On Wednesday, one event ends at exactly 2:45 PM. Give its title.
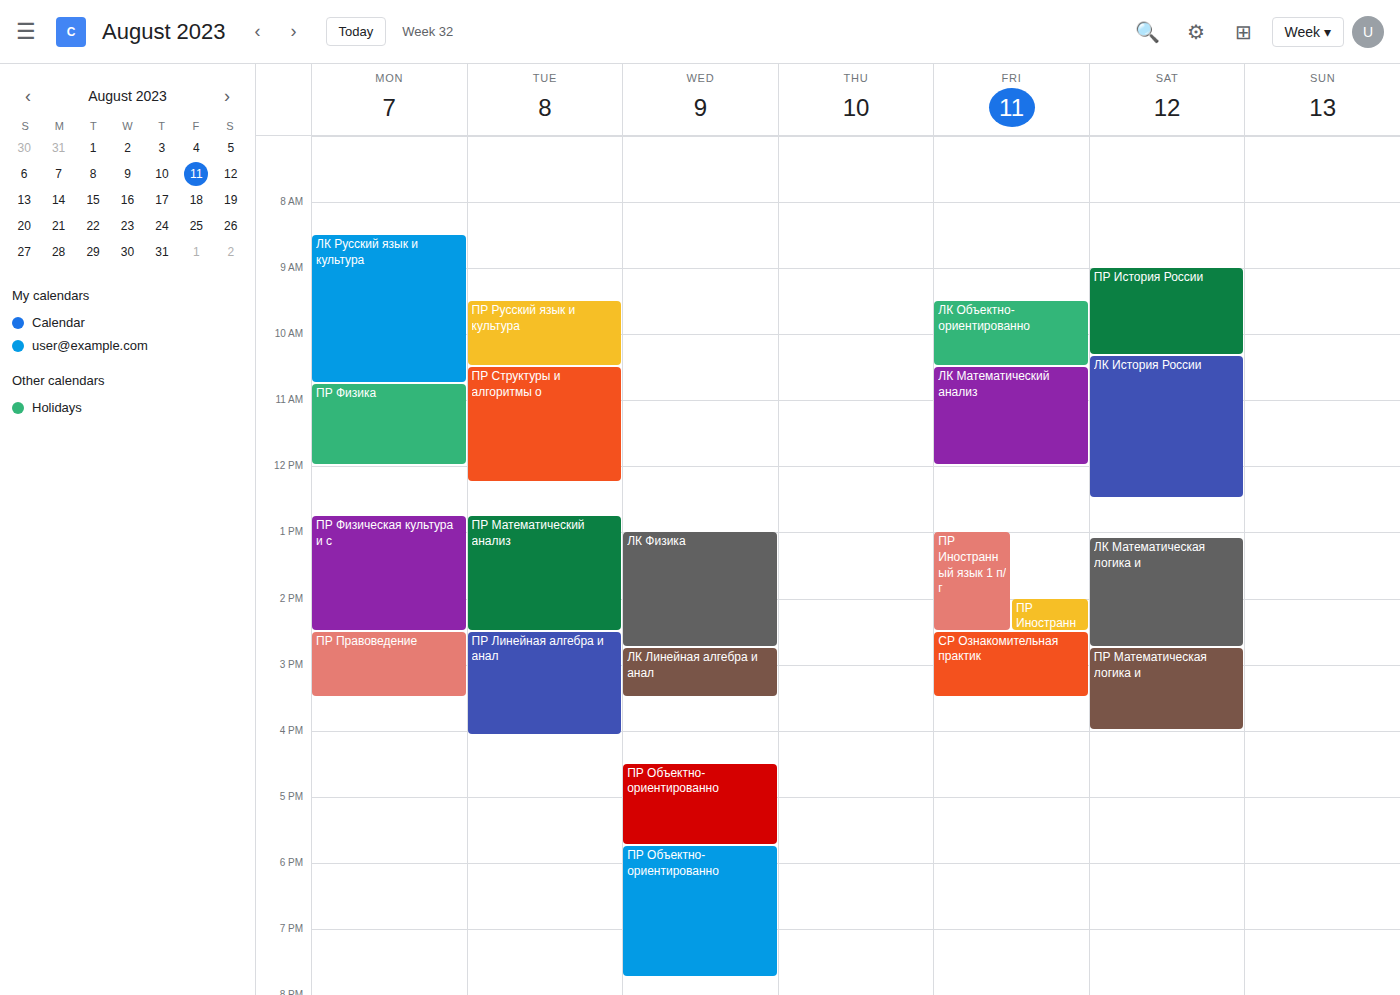
"ЛК Физика"